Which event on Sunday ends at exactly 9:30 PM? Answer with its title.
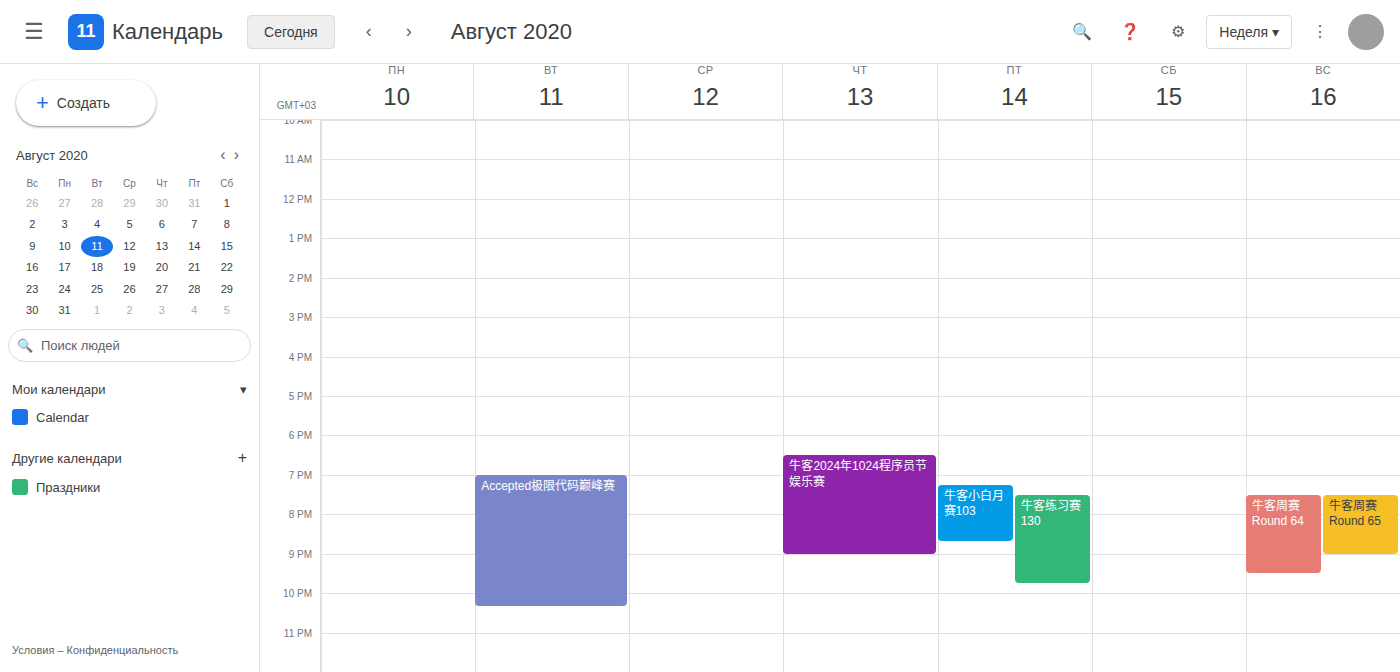
"牛客周赛 Round 64"